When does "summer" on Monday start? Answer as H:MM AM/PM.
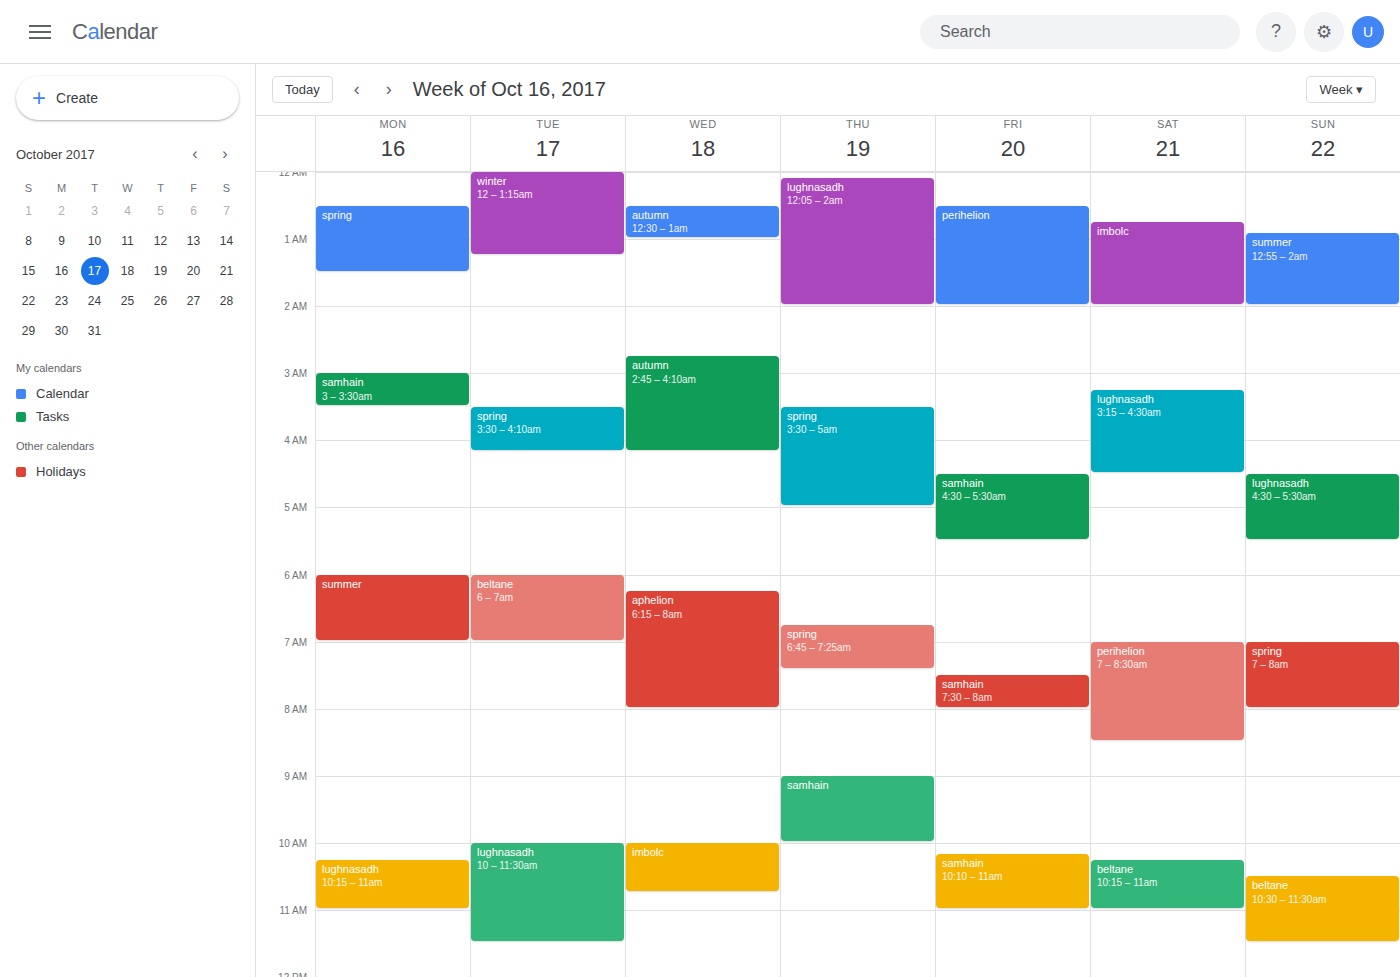
6:00 AM